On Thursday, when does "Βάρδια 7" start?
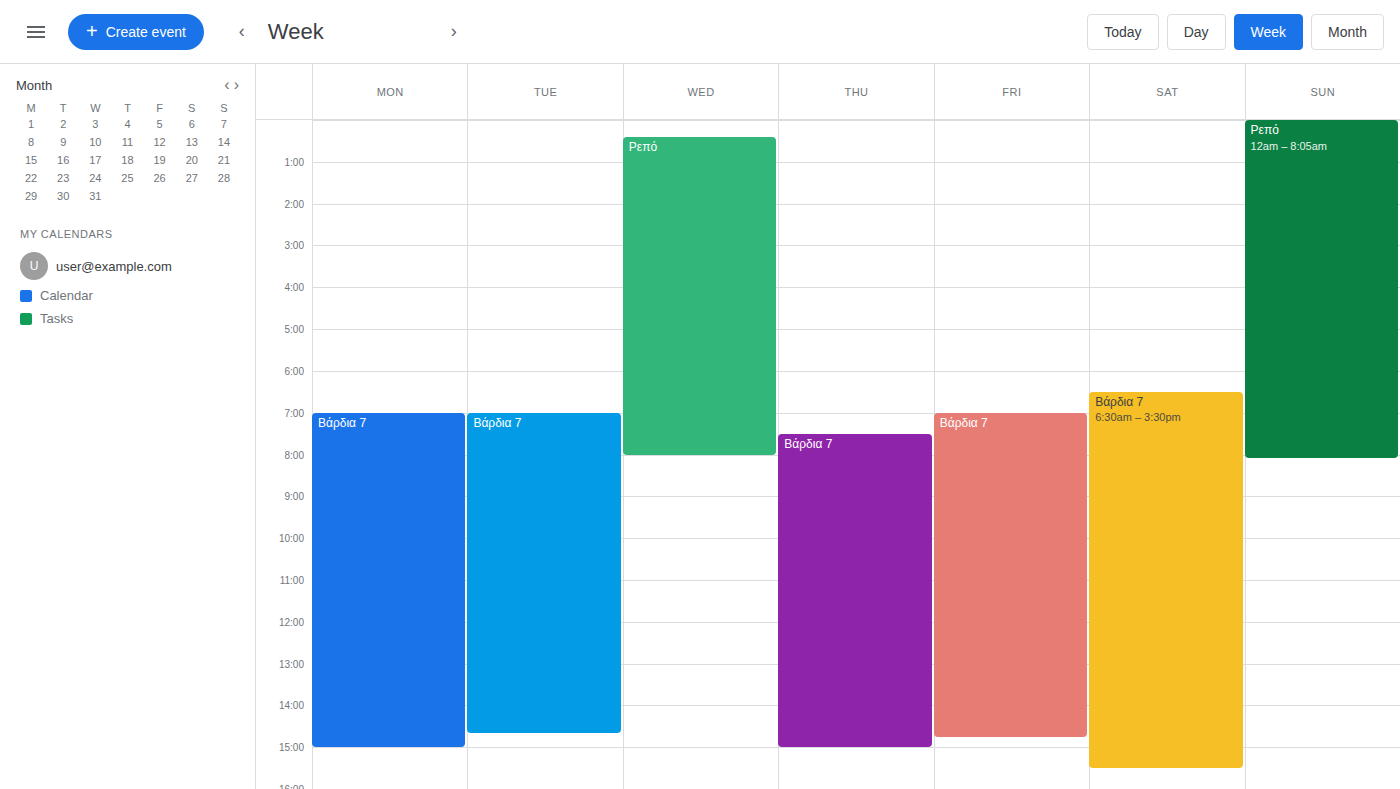
7:30 AM